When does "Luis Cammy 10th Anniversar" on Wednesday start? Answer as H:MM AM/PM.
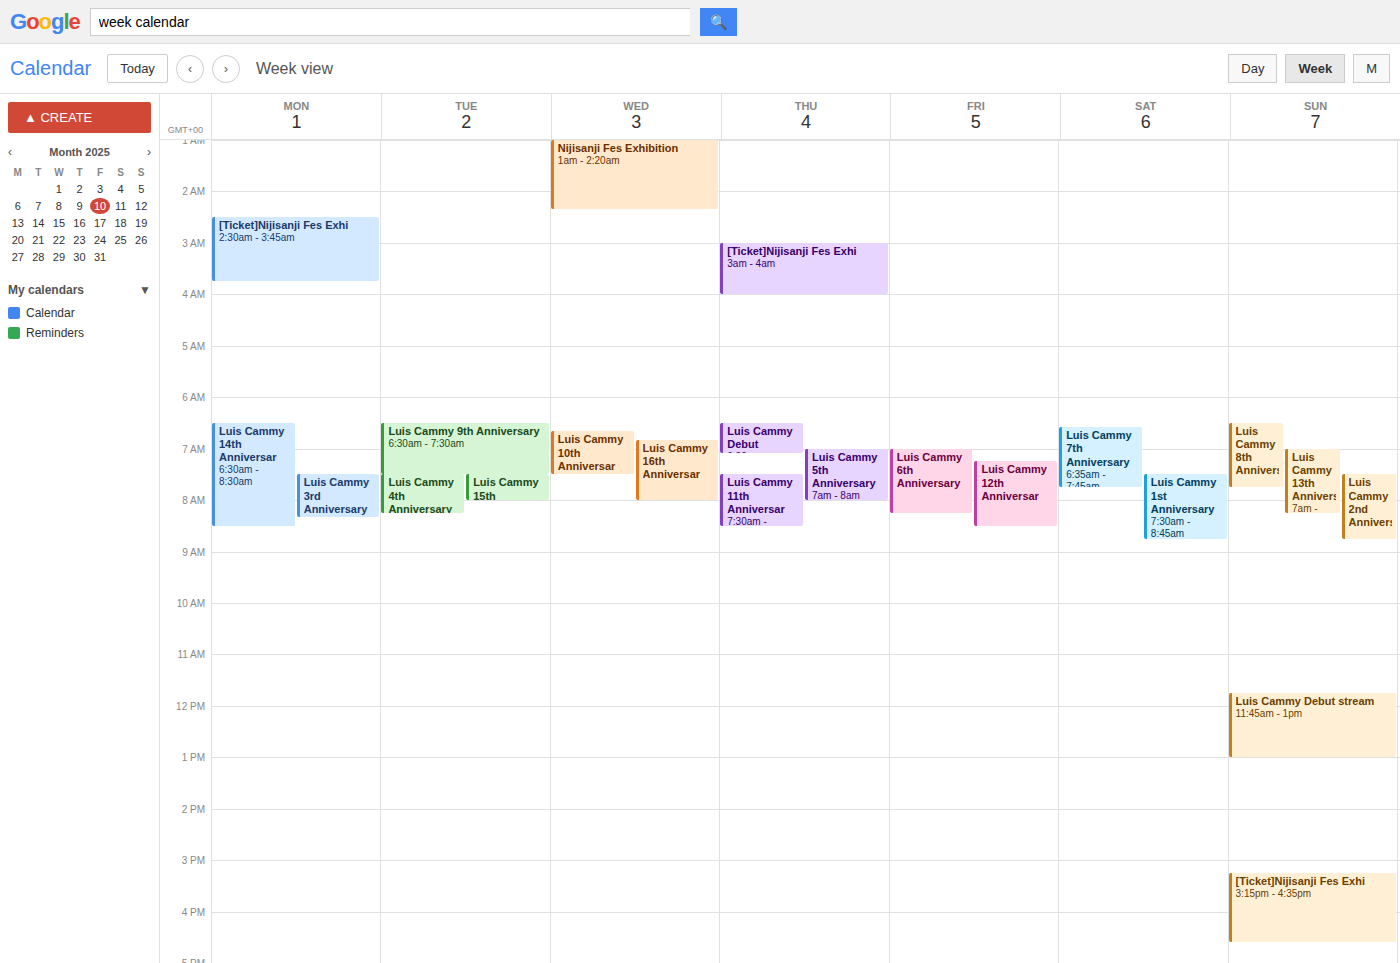
6:40 AM